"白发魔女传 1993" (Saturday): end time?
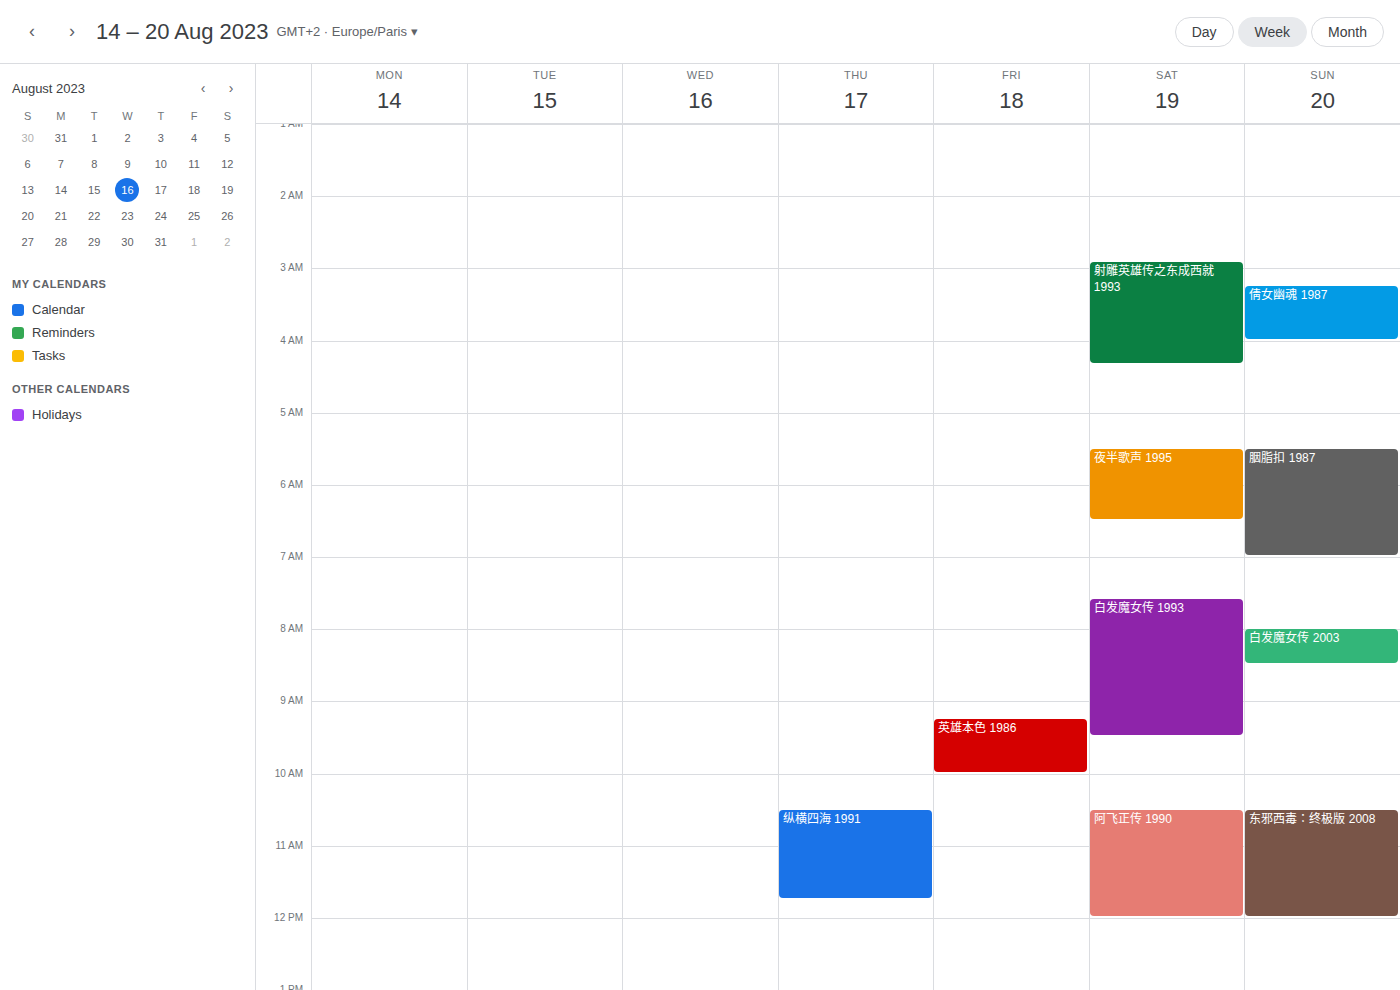
09:30